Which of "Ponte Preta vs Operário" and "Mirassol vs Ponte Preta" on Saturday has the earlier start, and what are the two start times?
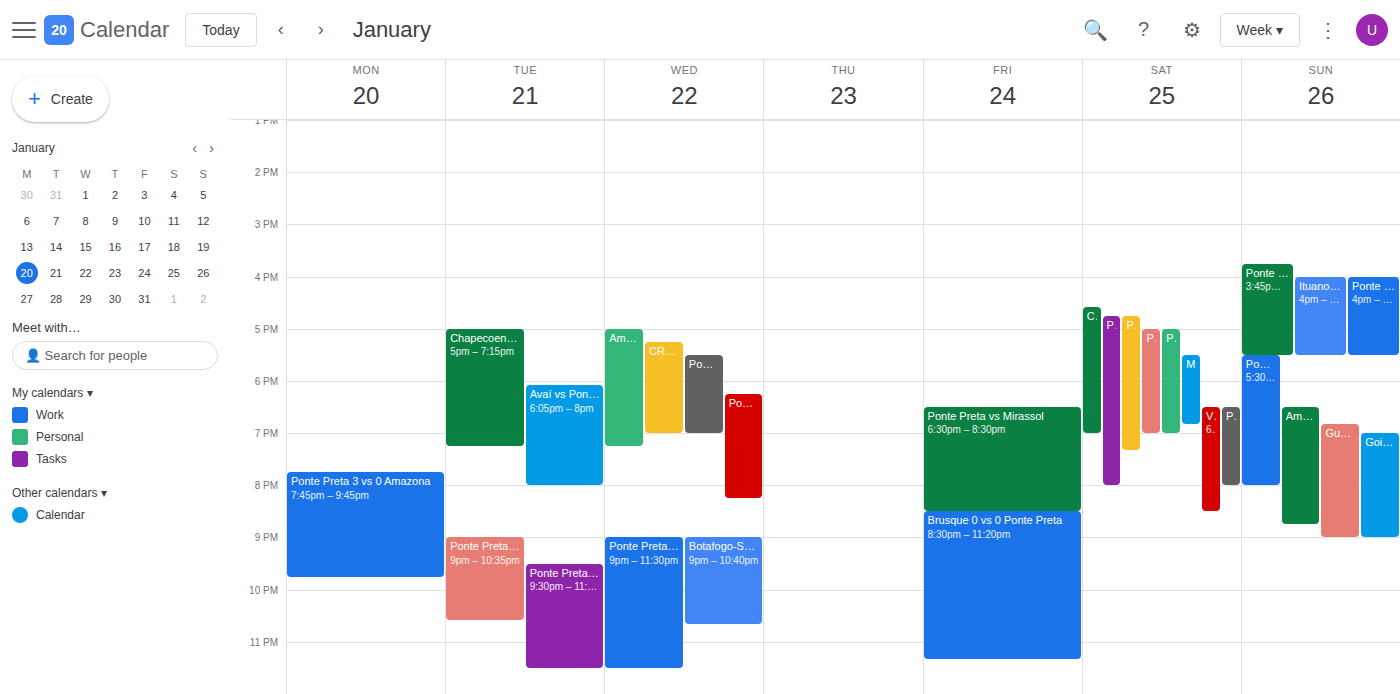
"Ponte Preta vs Operário" 4:45 PM; "Mirassol vs Ponte Preta" 5:30 PM.